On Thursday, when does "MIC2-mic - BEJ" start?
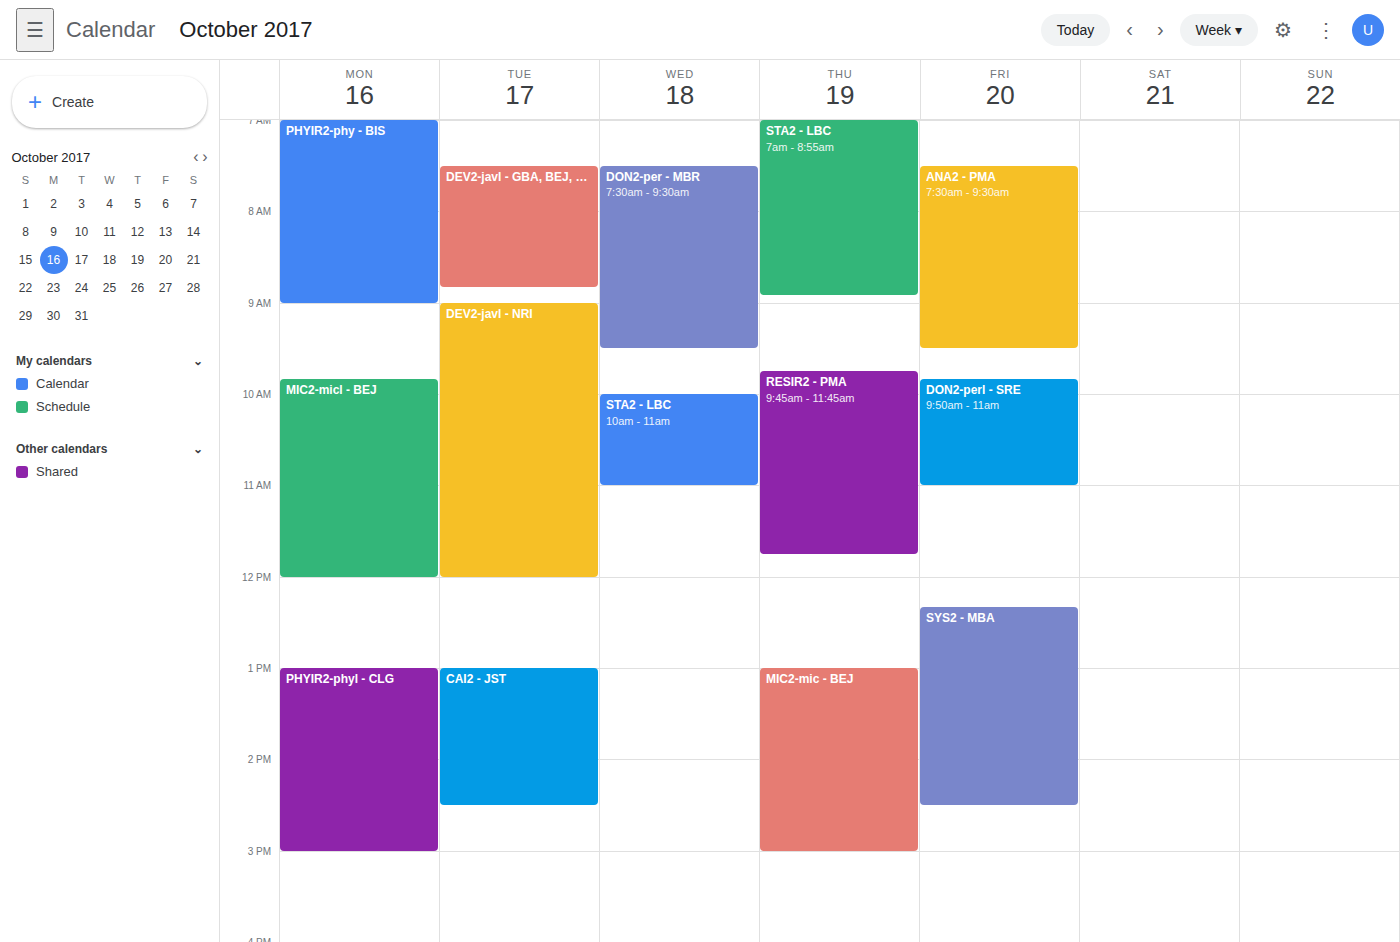
1:00 PM